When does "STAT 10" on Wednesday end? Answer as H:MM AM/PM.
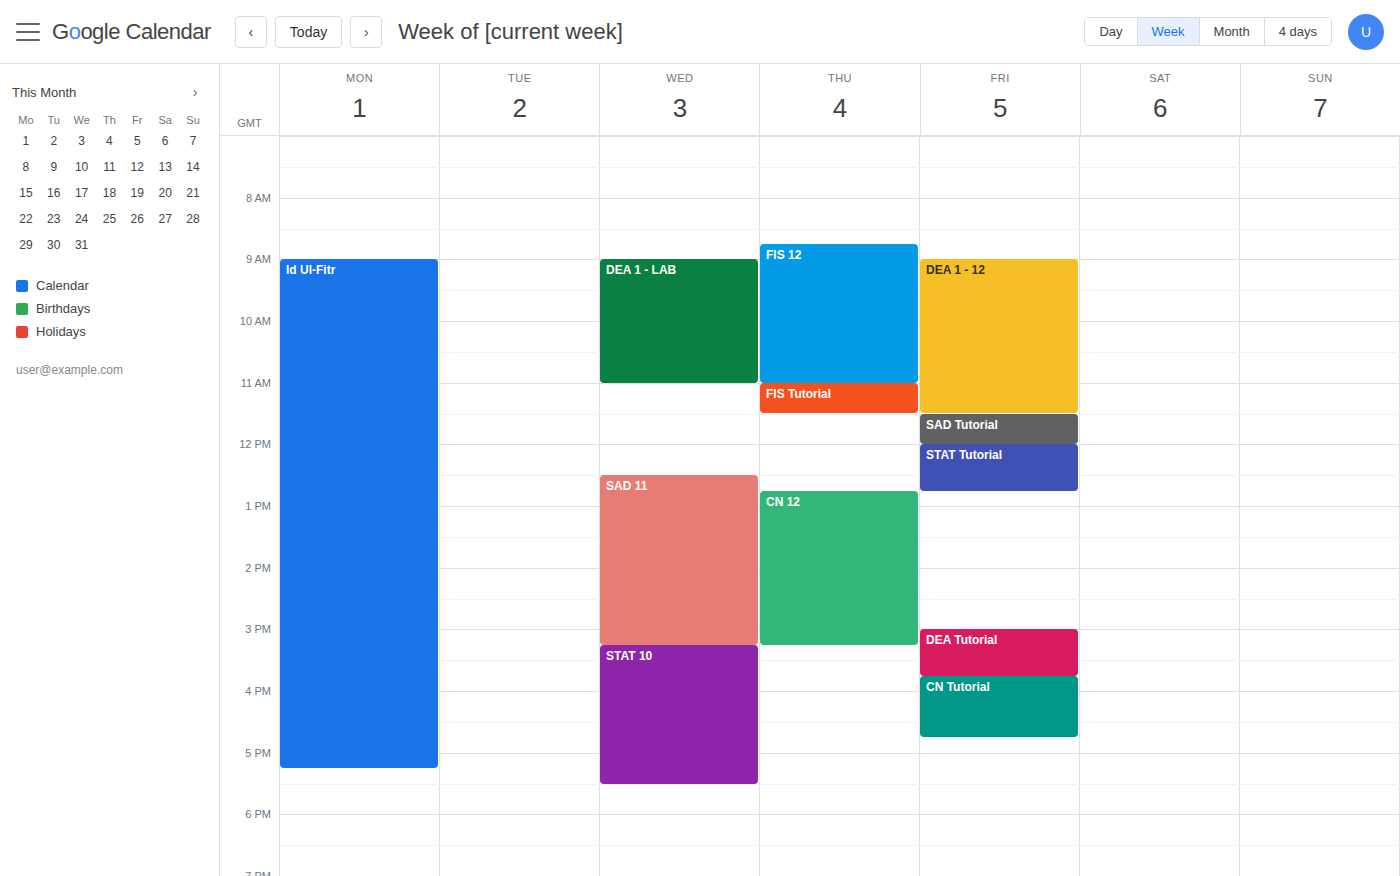
5:30 PM